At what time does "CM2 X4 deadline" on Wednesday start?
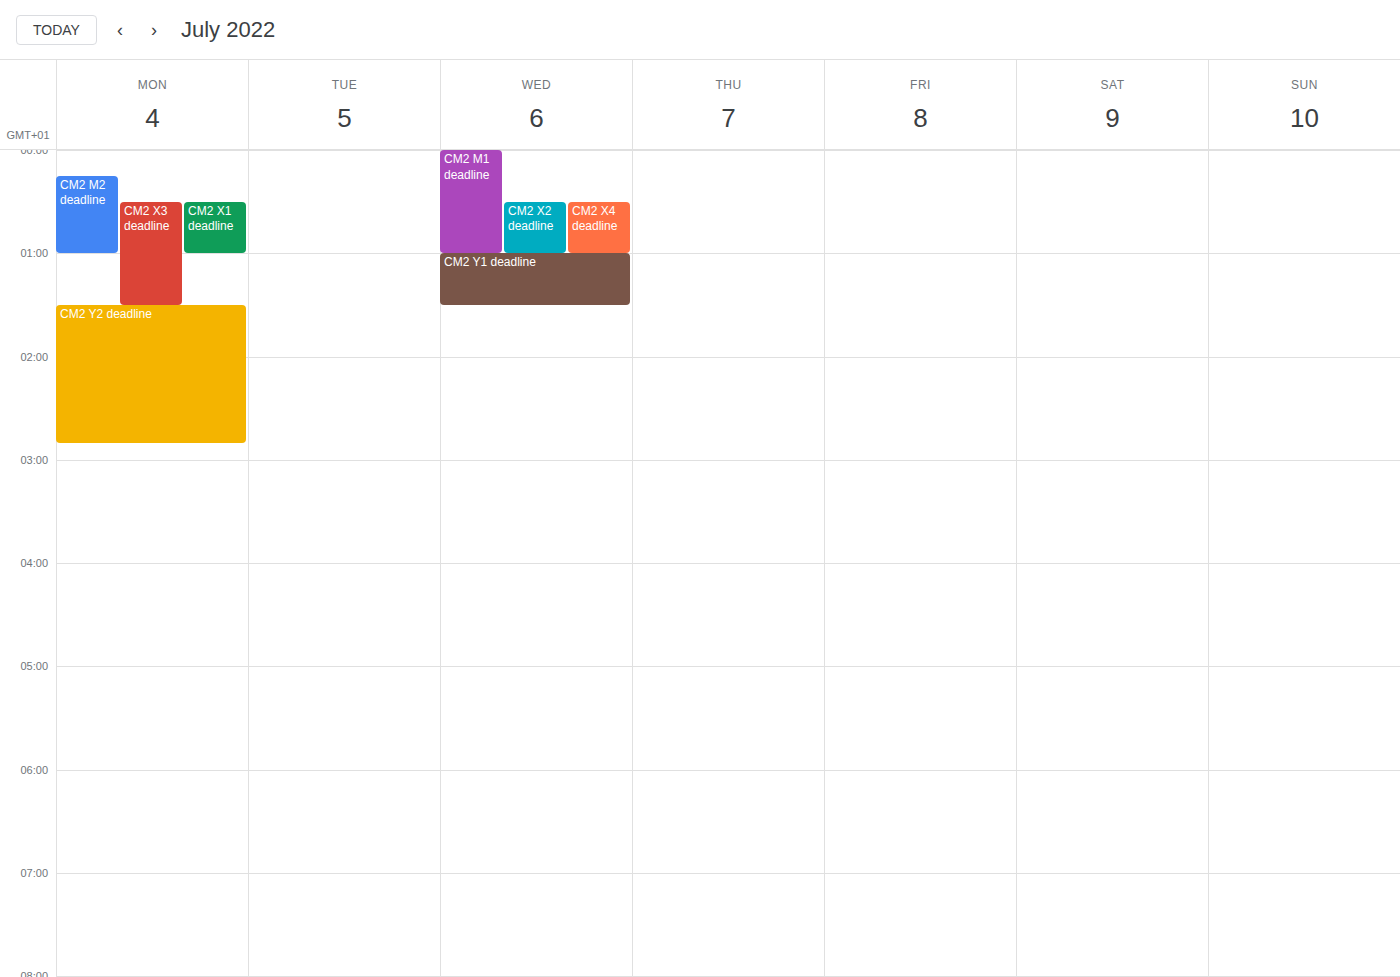
12:30 AM